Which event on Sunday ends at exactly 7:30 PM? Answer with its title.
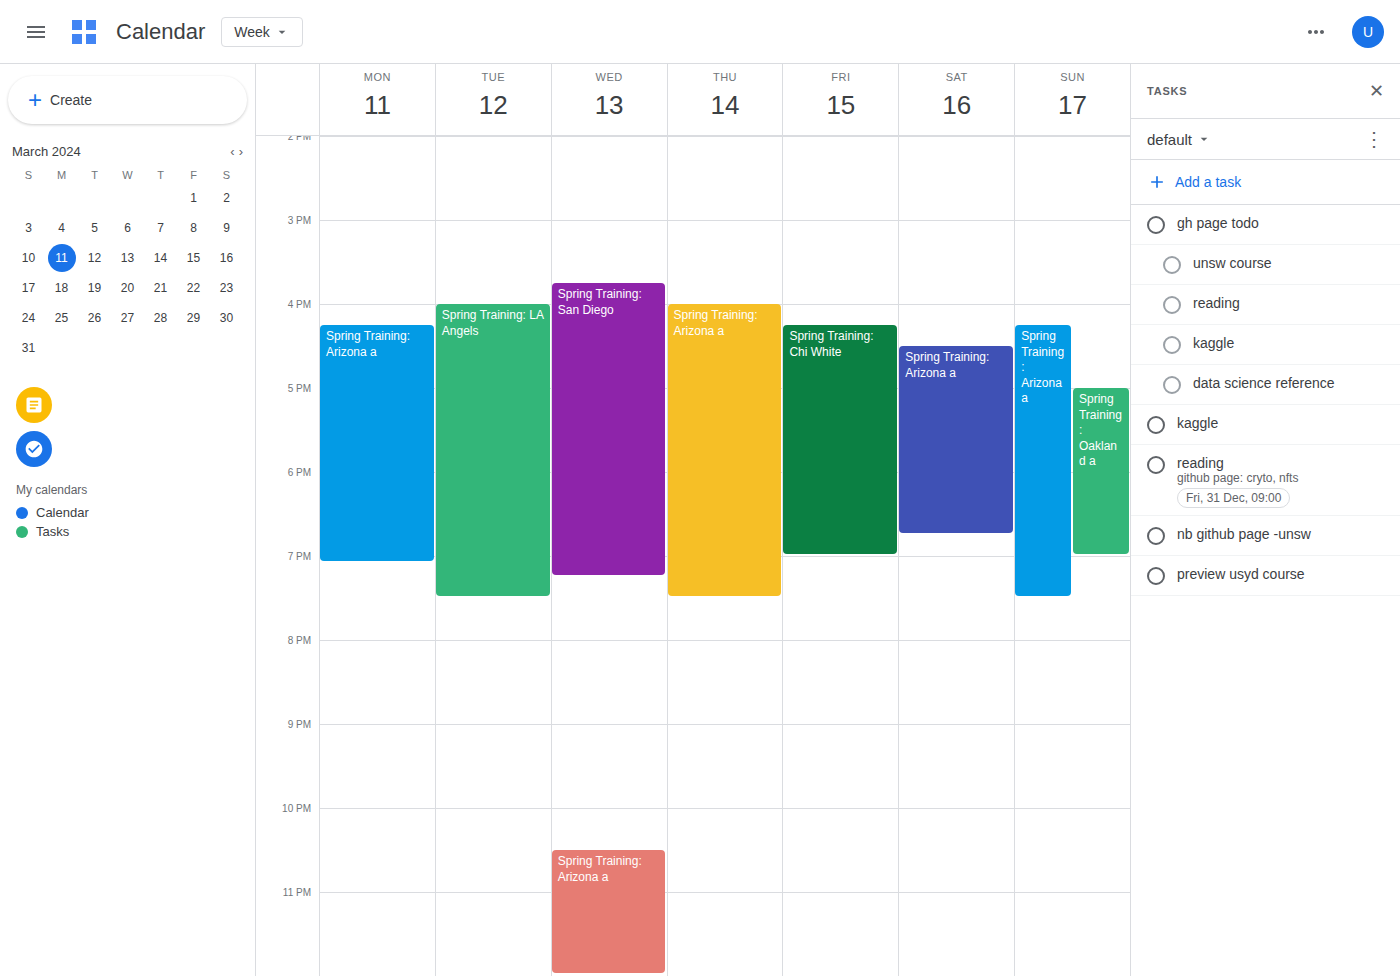
"Spring Training: Arizona a"